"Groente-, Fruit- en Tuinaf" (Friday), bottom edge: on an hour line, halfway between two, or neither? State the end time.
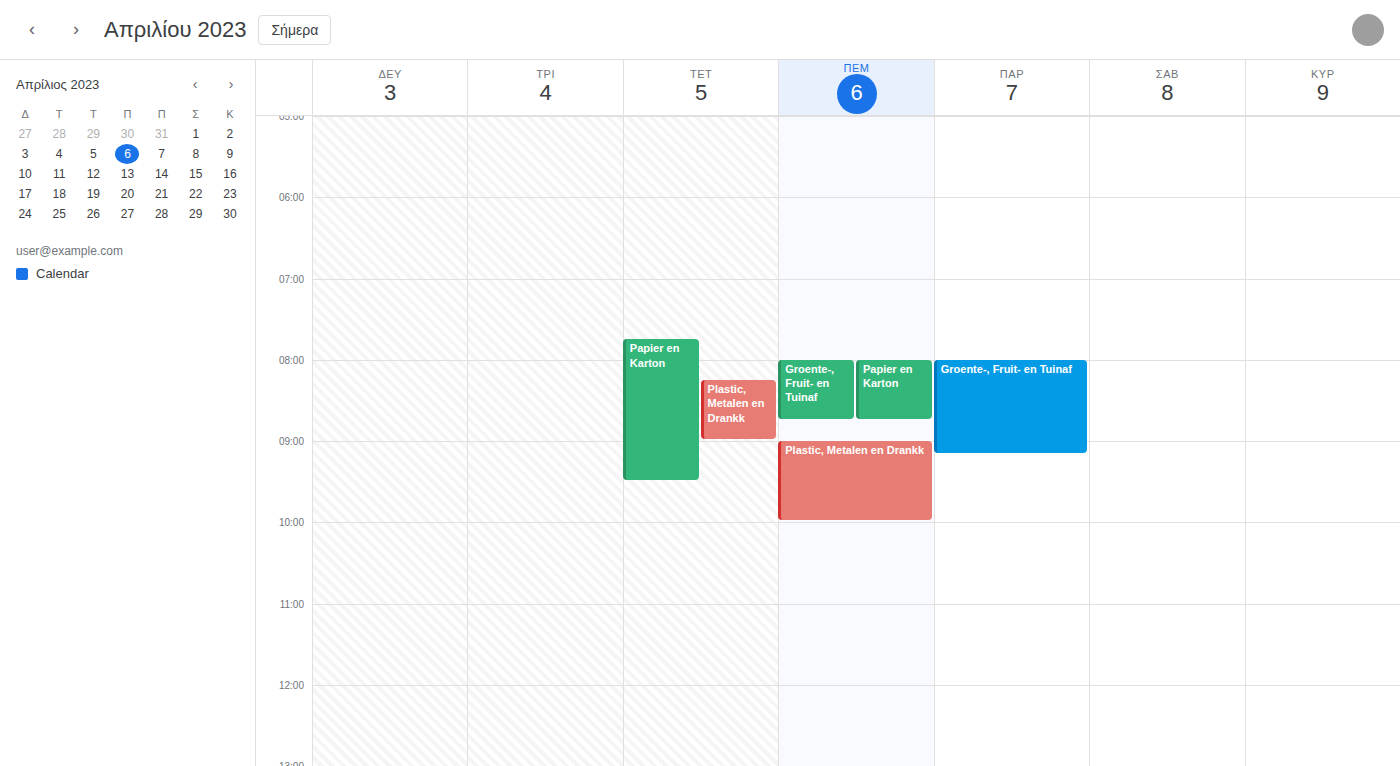
9:10 AM -- neither: 10 minutes below the 9 AM line and 50 minutes above the 10 AM line.